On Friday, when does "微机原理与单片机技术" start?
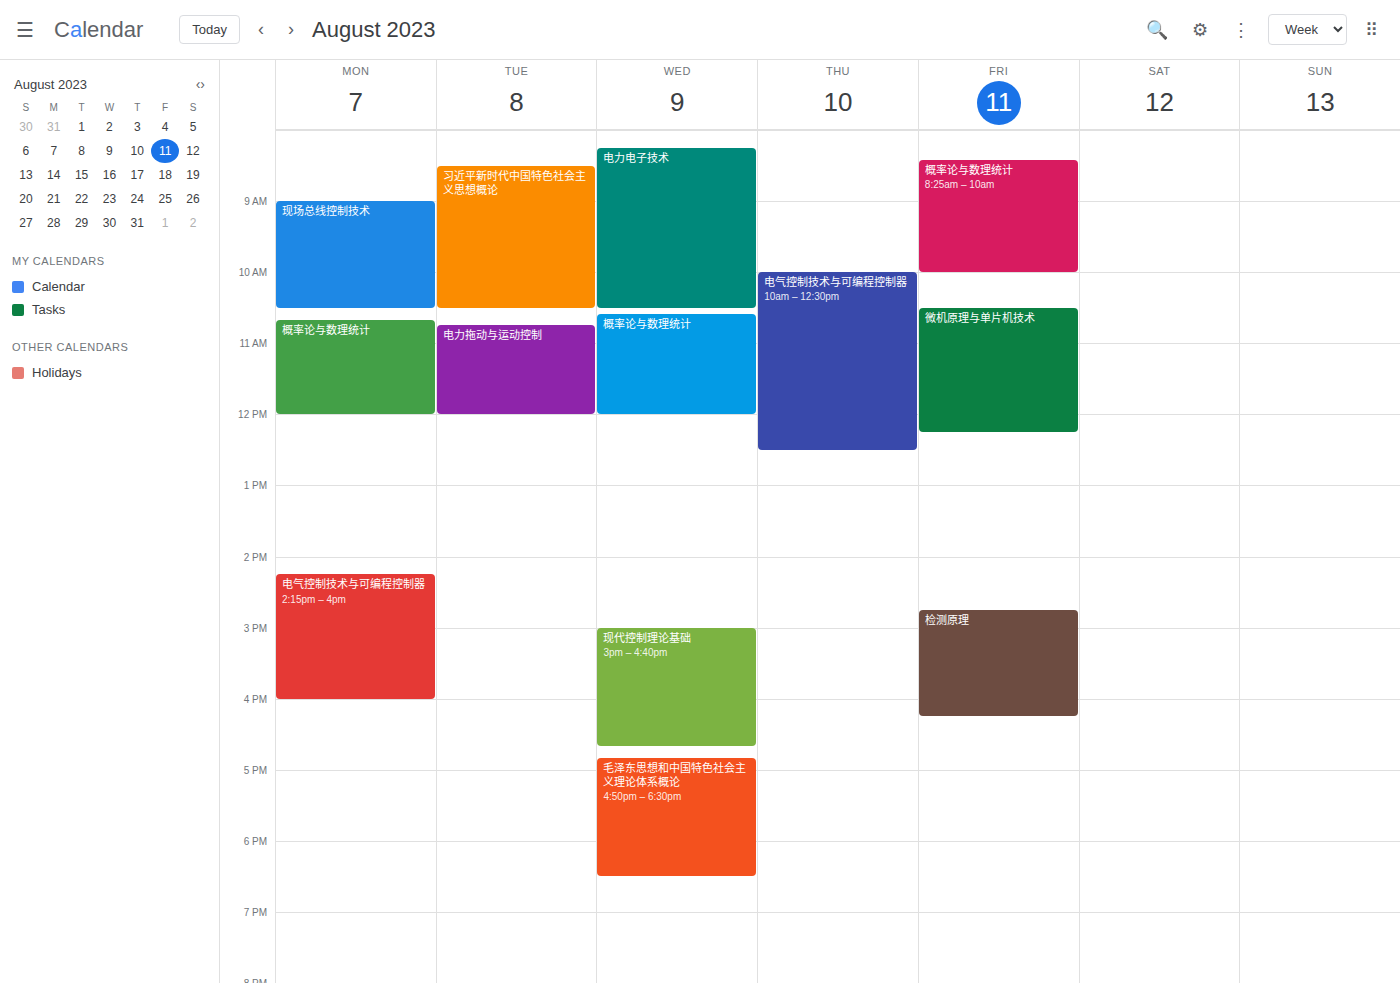
10:30 AM